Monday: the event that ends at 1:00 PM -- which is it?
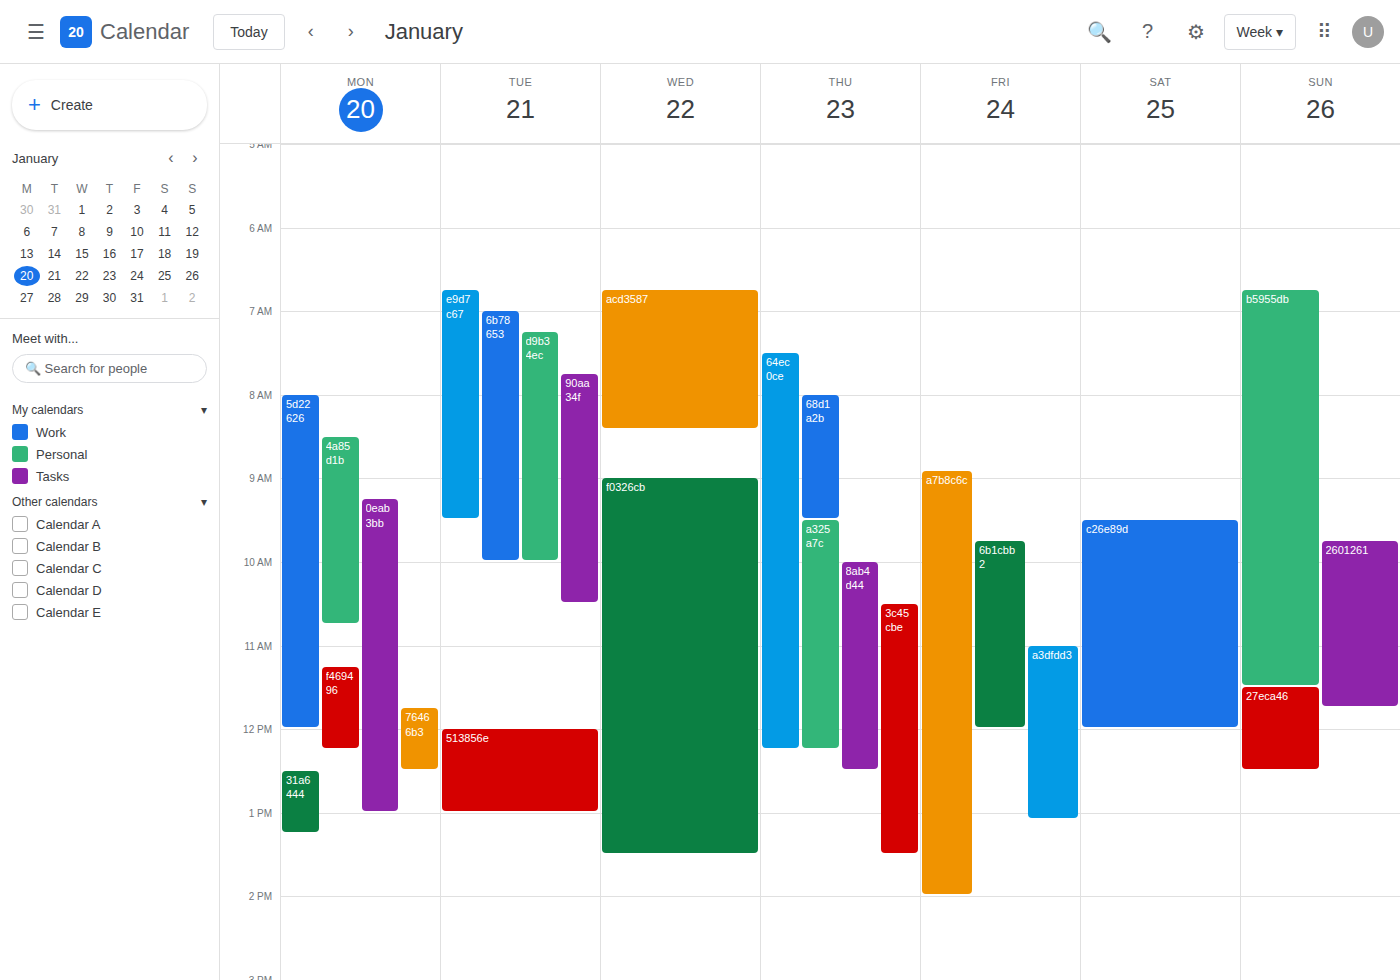
"0eab3bb"